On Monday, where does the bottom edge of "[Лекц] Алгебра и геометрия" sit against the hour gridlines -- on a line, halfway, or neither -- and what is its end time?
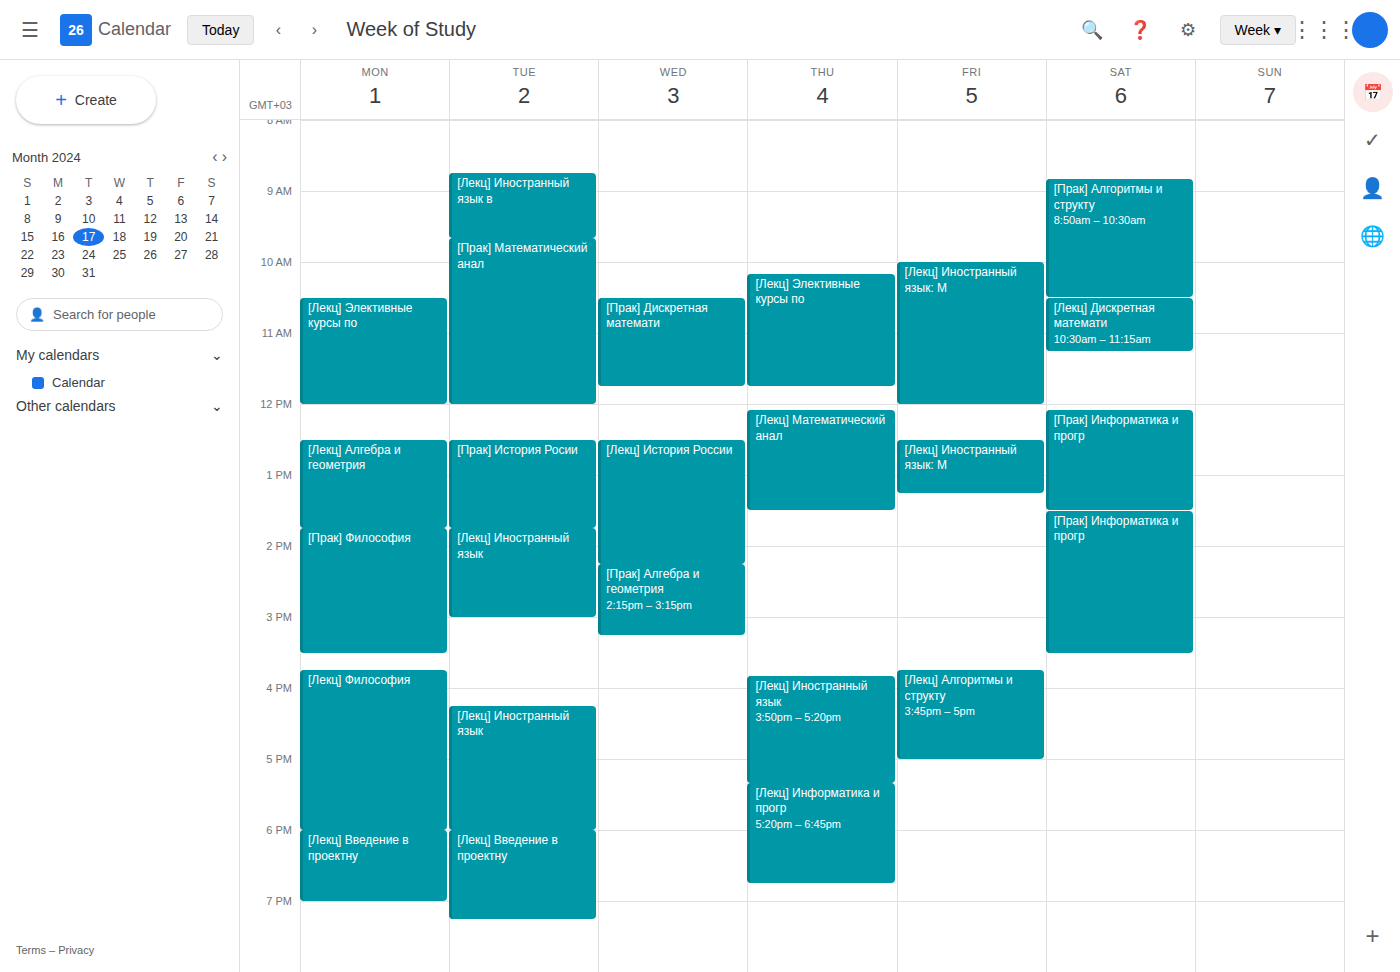
13:45 -- neither: three quarters of the way from the 13:00 line to the 14:00 line.